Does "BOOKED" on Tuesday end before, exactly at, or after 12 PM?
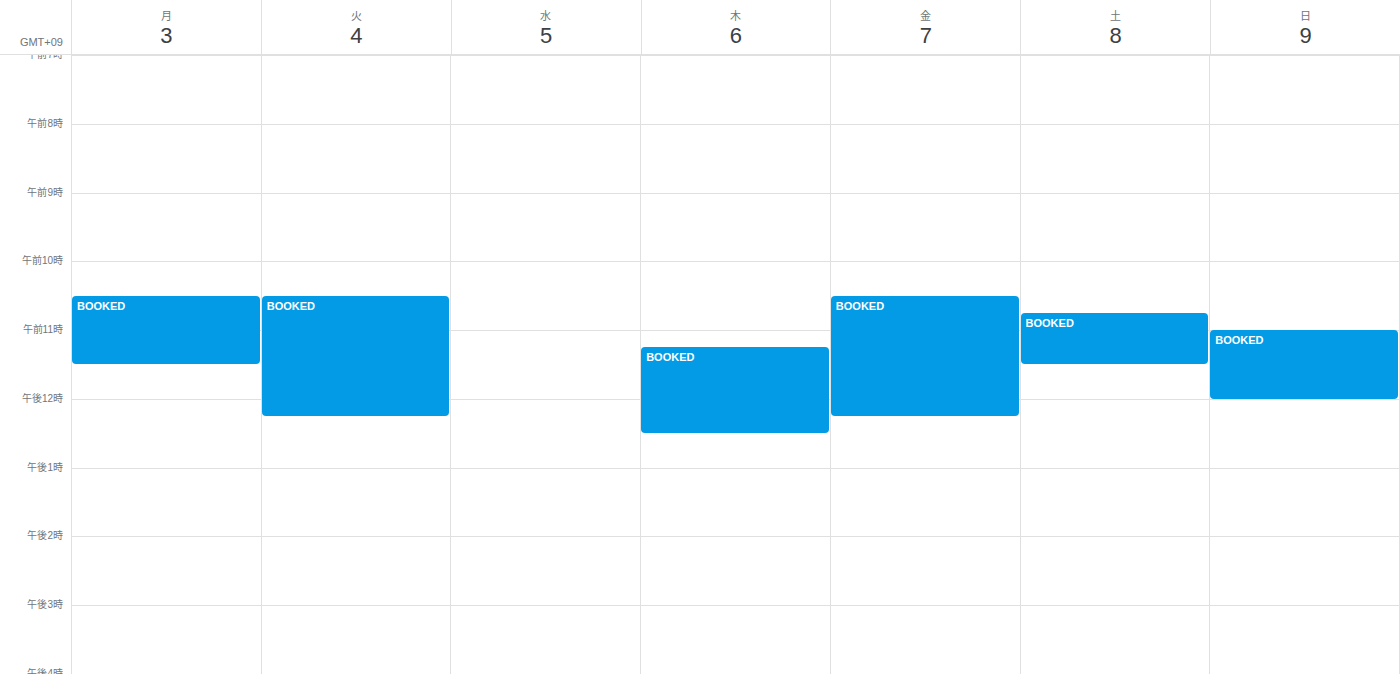
12:15 PM -- after 12 PM, 15 minutes below the 12 PM line.